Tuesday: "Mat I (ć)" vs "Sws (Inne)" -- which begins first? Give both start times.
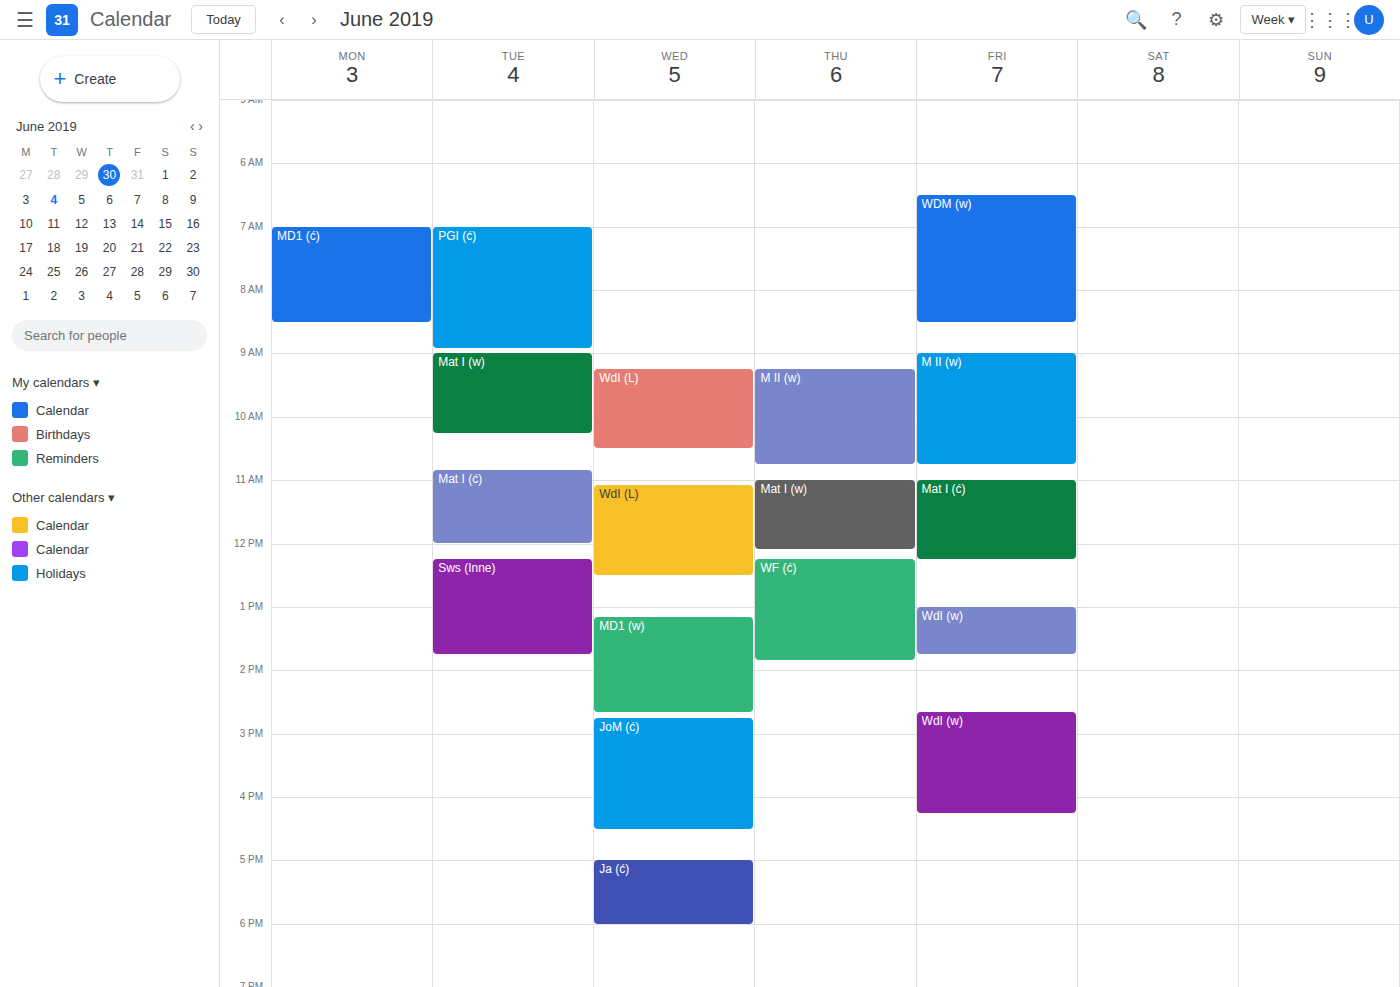
"Mat I (ć)" 10:50 AM; "Sws (Inne)" 12:15 PM.